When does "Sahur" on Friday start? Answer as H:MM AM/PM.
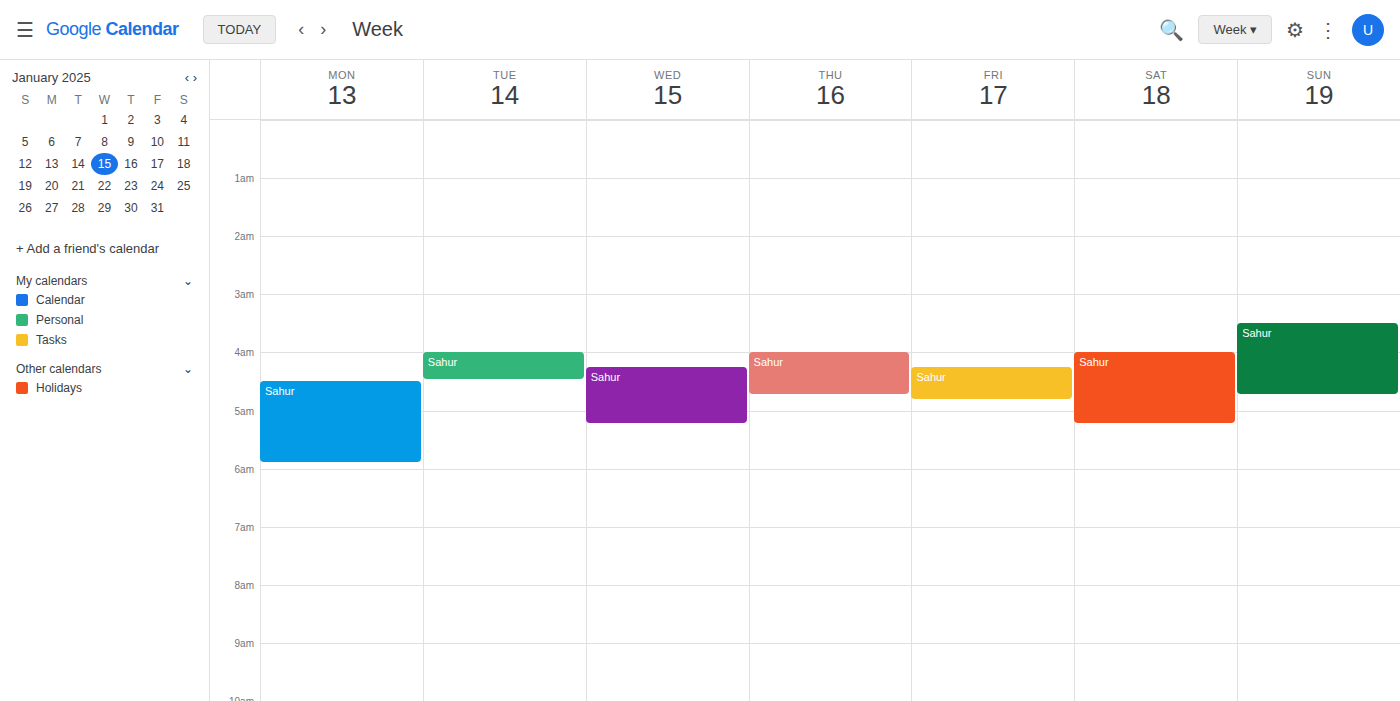
4:15 AM